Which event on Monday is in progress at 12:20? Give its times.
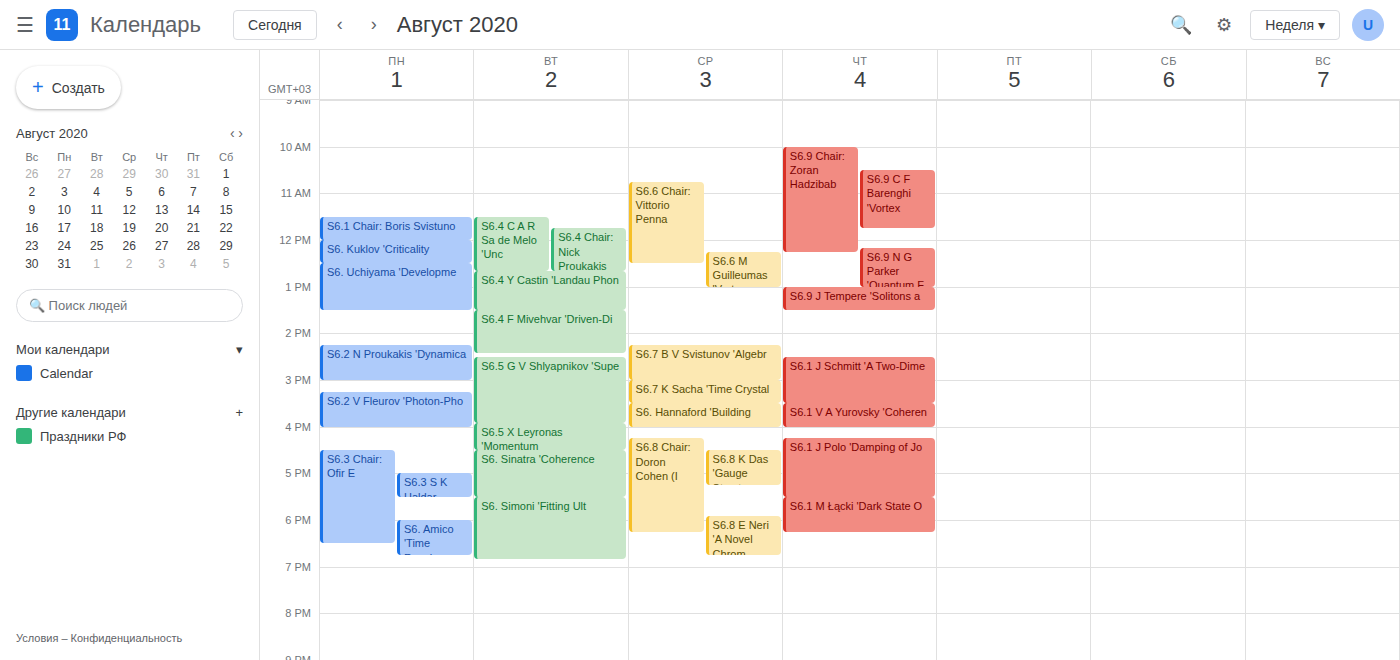
"S6. Kuklov 'Criticality", 12:00 to 12:30